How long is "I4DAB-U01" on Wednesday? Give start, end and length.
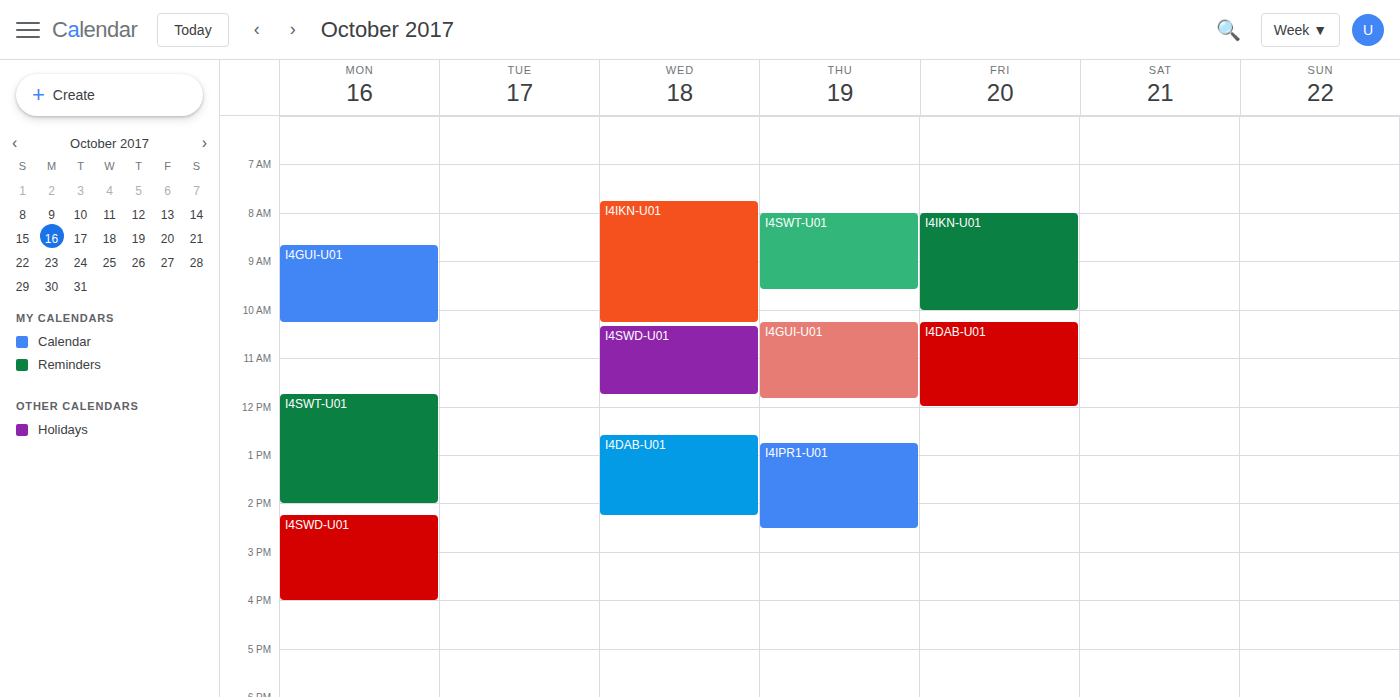
12:35 PM to 2:15 PM, 1 hour 40 minutes